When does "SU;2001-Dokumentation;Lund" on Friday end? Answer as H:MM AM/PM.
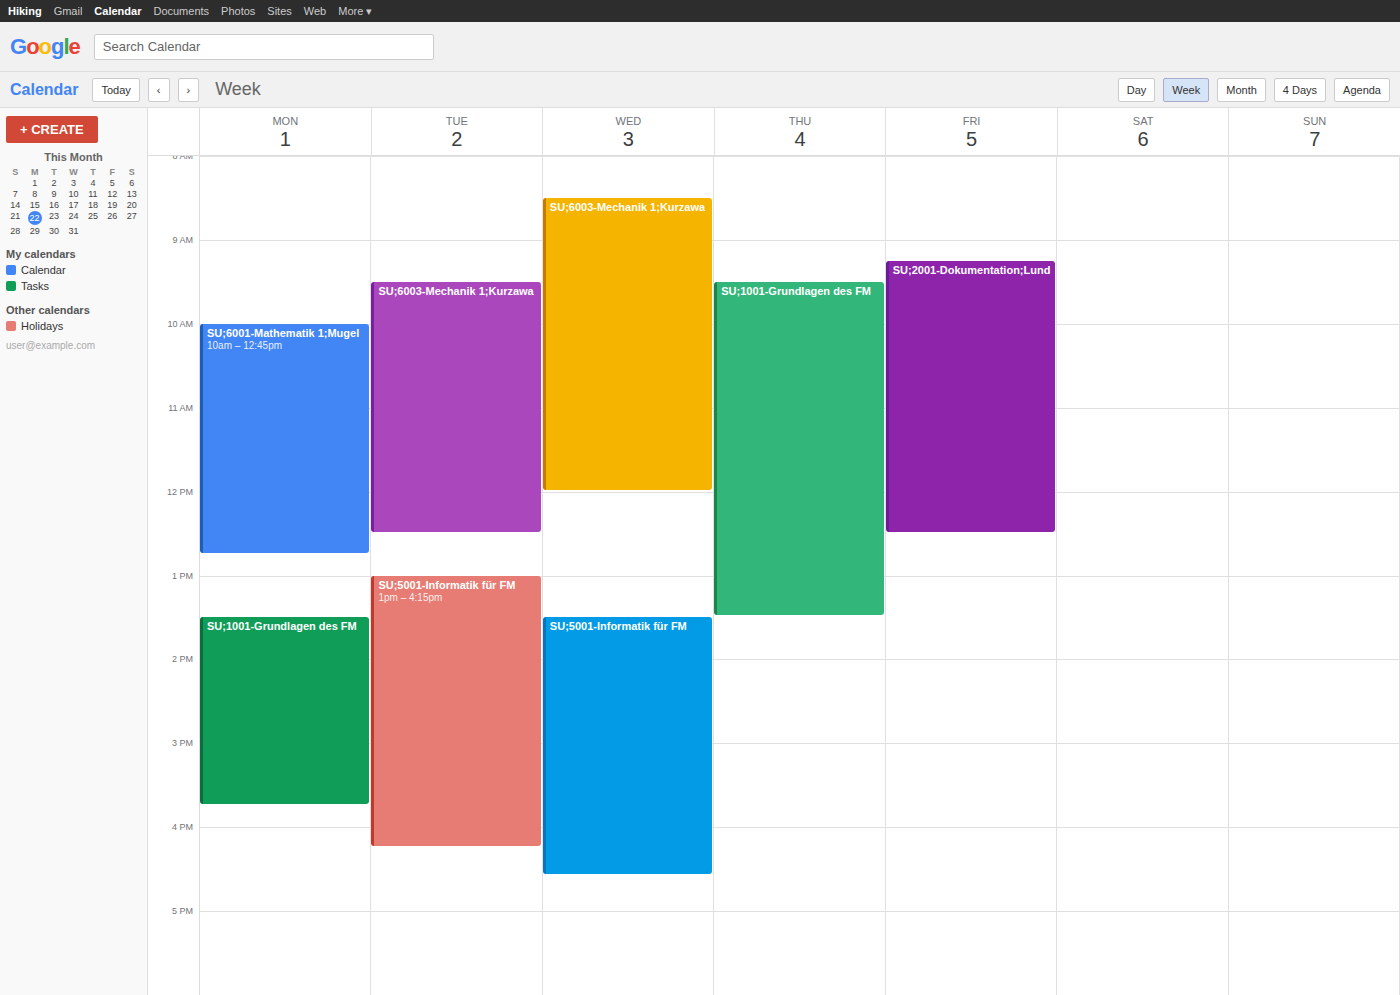
12:30 PM